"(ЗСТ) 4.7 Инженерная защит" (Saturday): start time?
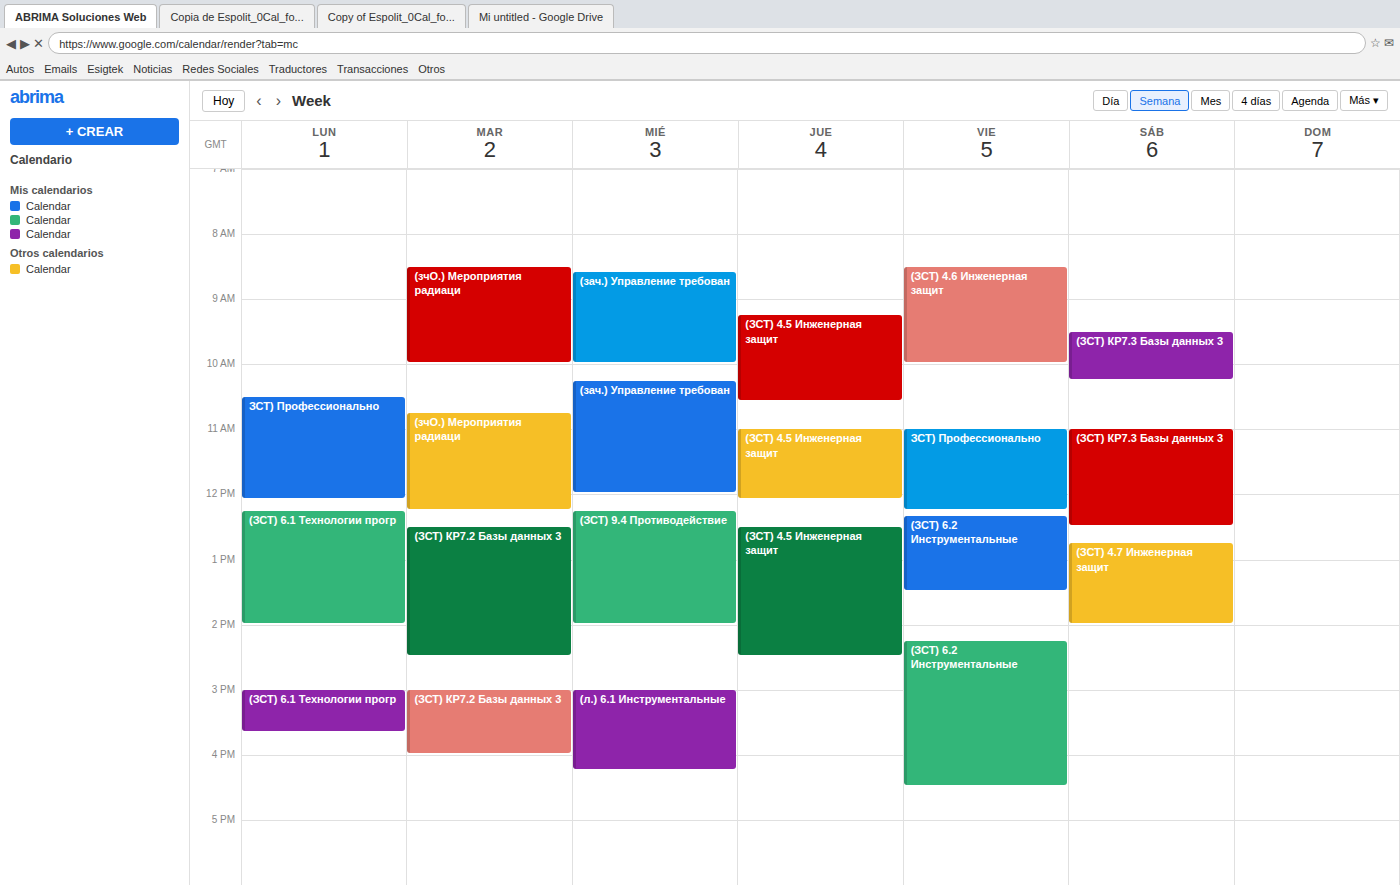
12:45 PM